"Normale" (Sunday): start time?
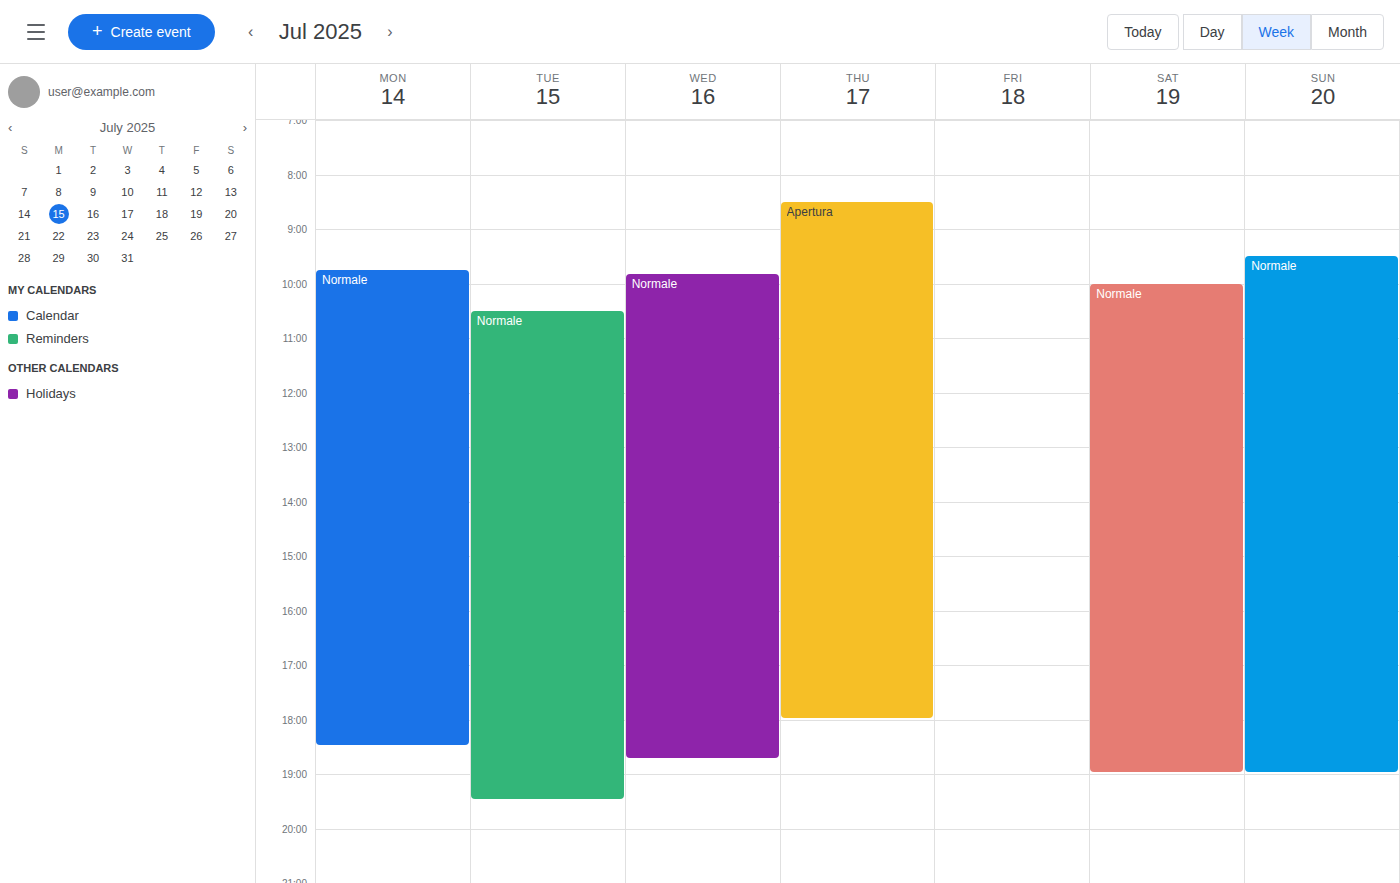
9:30 AM